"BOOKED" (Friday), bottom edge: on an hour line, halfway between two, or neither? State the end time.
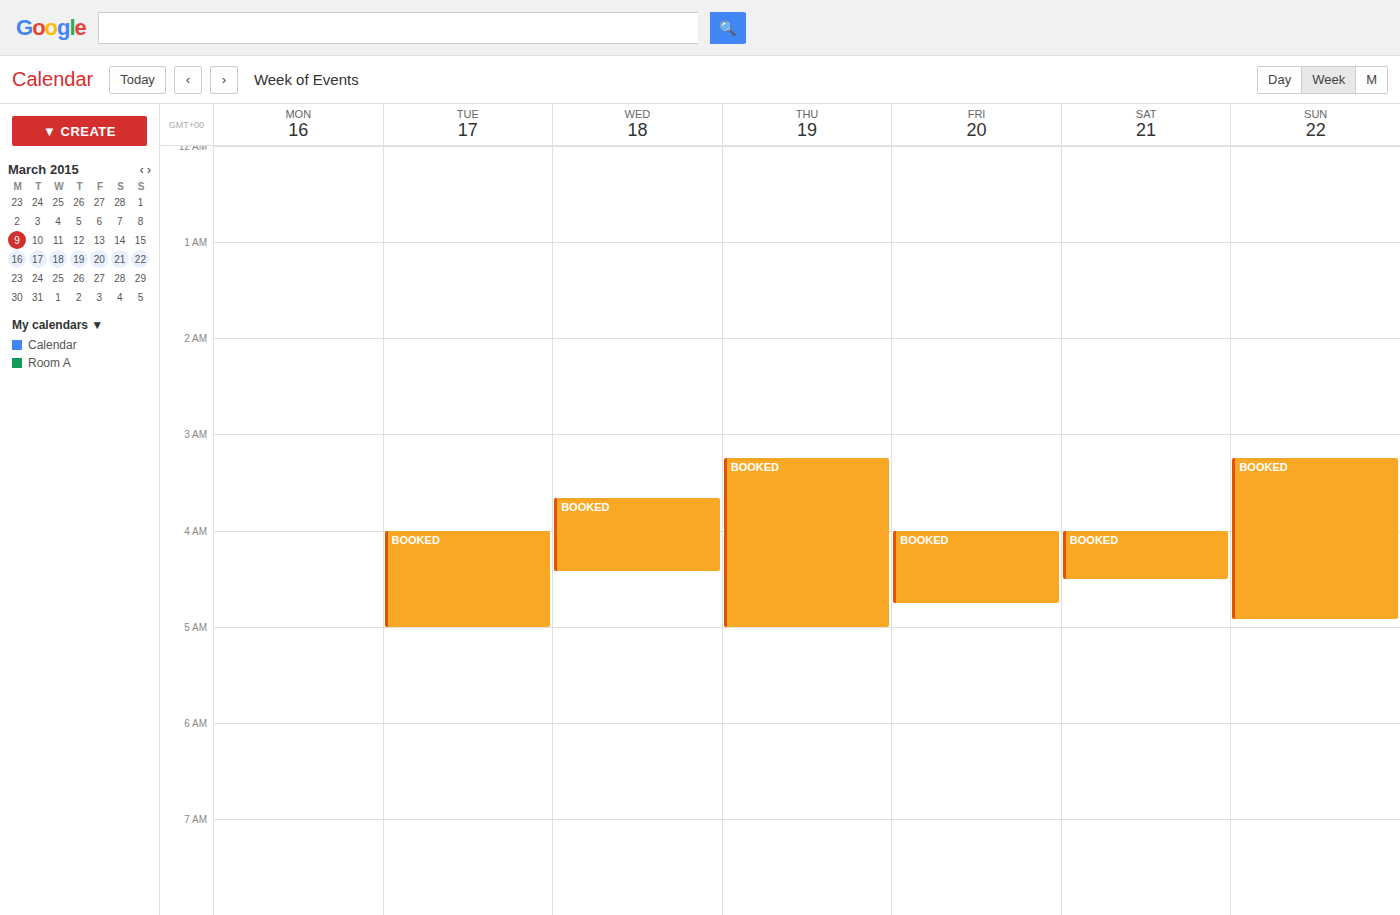
4:45 AM -- neither: three quarters of the way from the 4 AM line to the 5 AM line.